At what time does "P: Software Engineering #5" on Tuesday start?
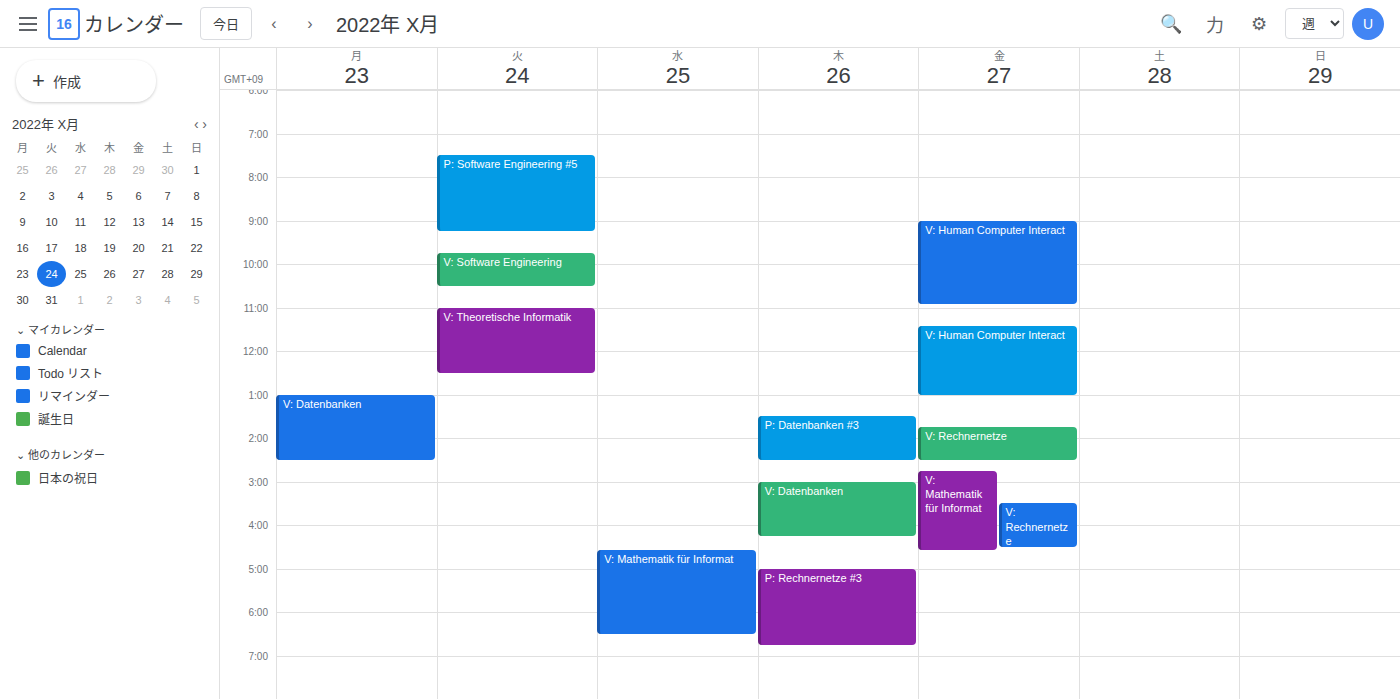
7:30 AM